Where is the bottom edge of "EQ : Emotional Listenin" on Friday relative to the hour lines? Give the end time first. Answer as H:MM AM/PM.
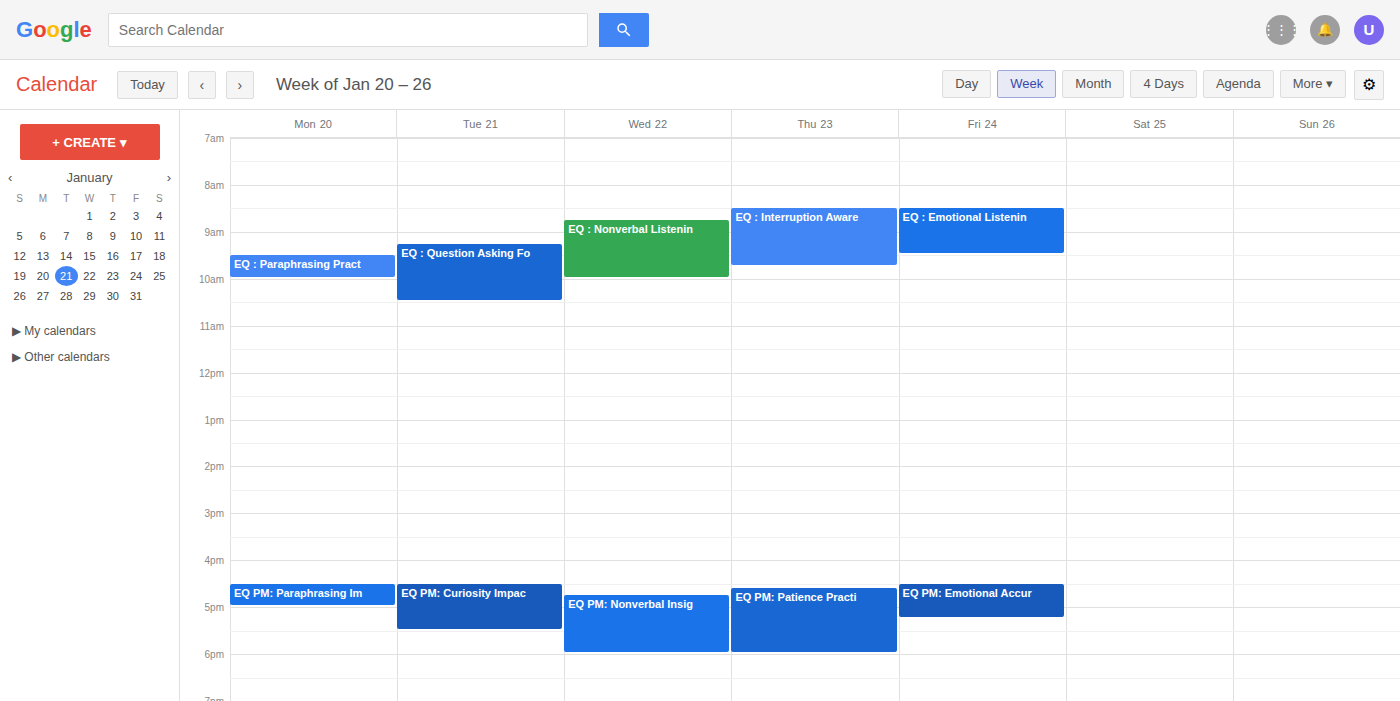
9:30 AM -- halfway between the 9 AM and 10 AM lines.